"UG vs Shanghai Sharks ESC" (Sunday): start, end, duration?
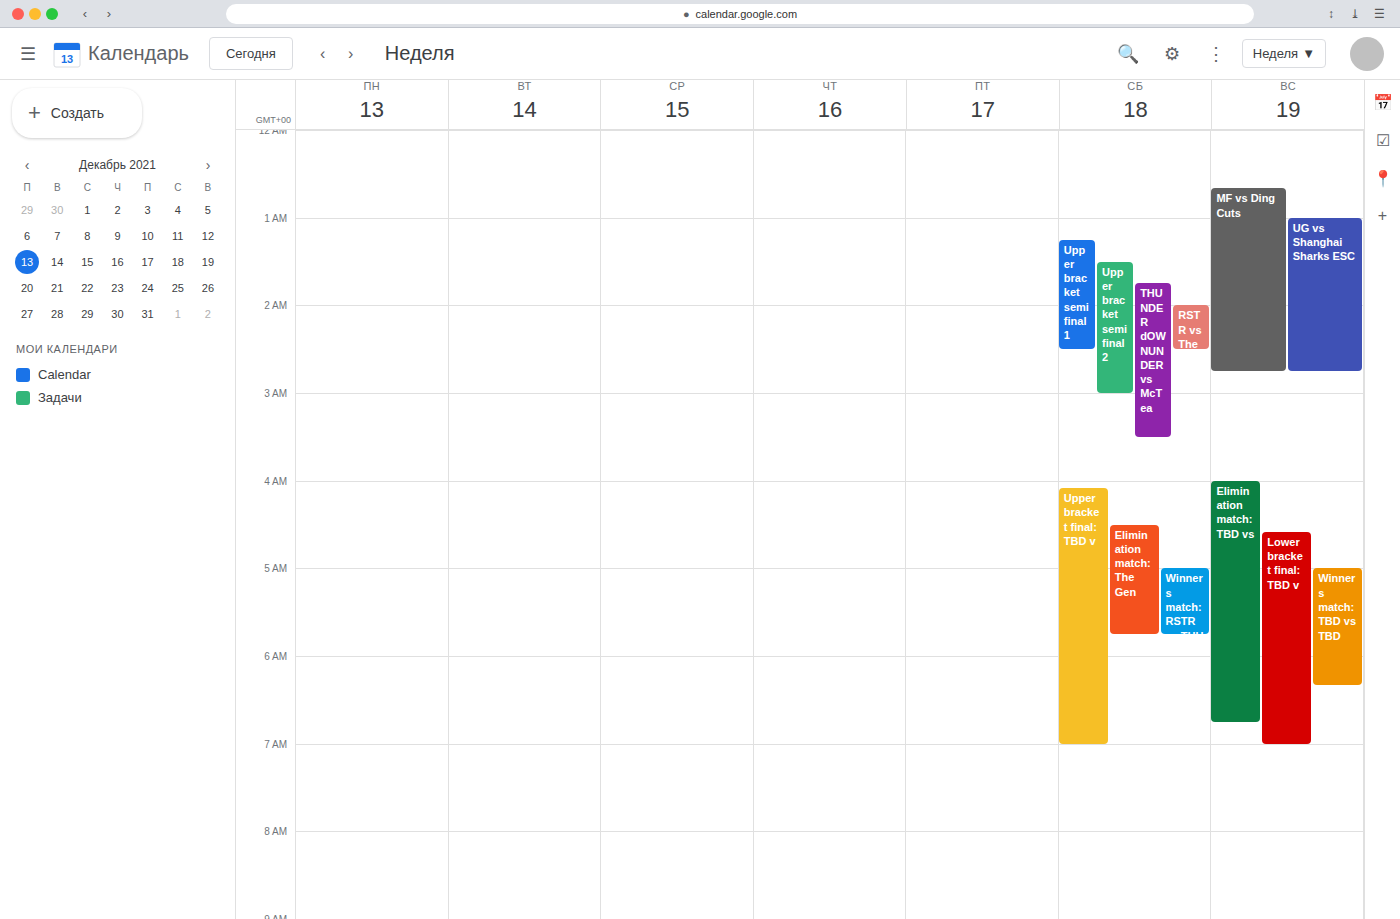
01:00 to 02:45, 1 hour 45 minutes